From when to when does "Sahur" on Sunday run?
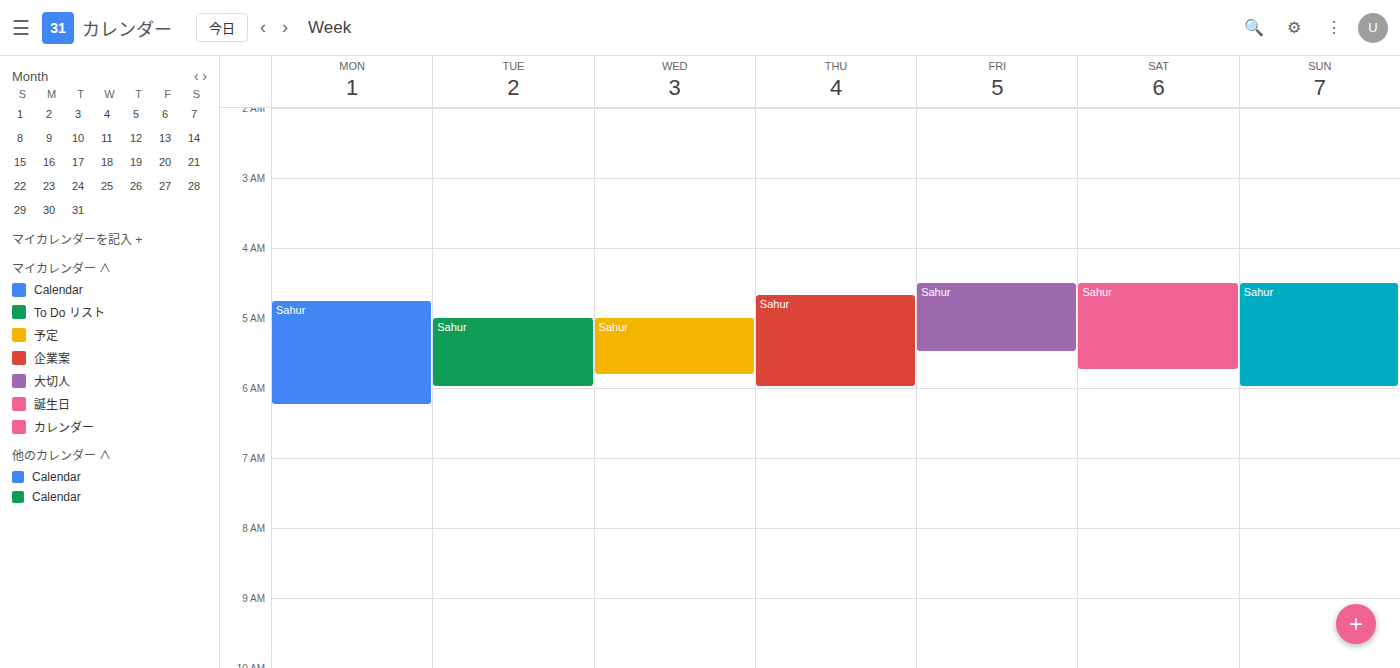
04:30 to 06:00